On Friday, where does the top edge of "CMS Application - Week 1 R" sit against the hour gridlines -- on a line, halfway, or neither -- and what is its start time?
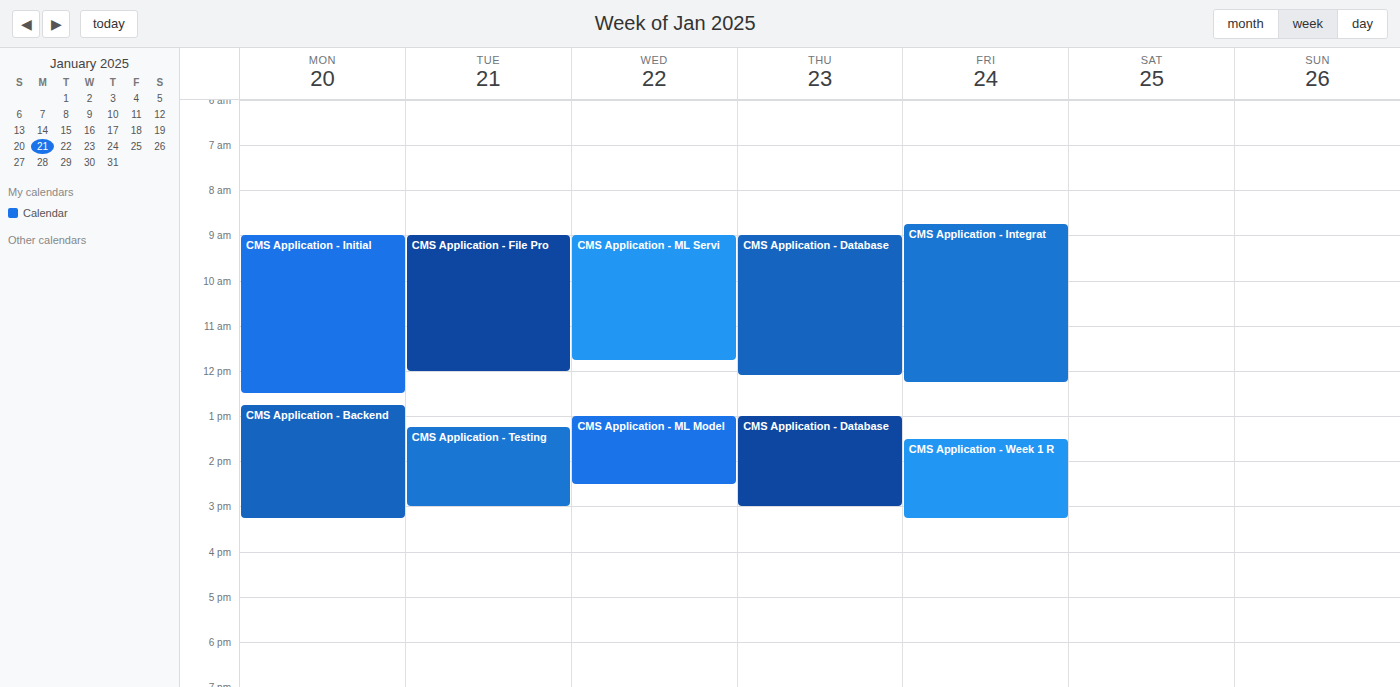
1:30 PM -- halfway between the 1 PM and 2 PM lines.